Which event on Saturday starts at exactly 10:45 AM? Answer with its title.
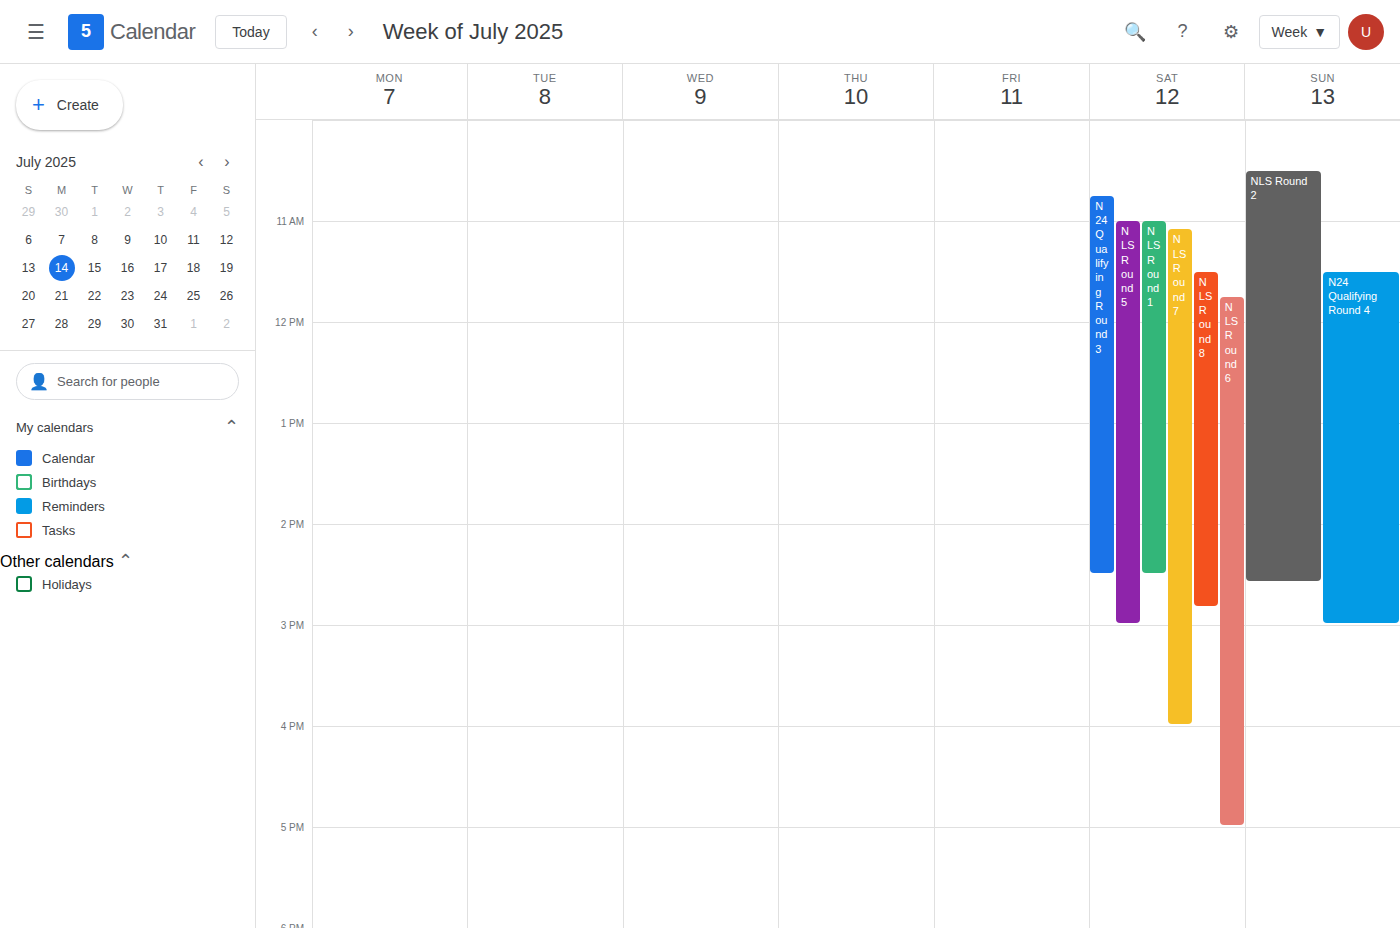
"N24 Qualifying Round 3"